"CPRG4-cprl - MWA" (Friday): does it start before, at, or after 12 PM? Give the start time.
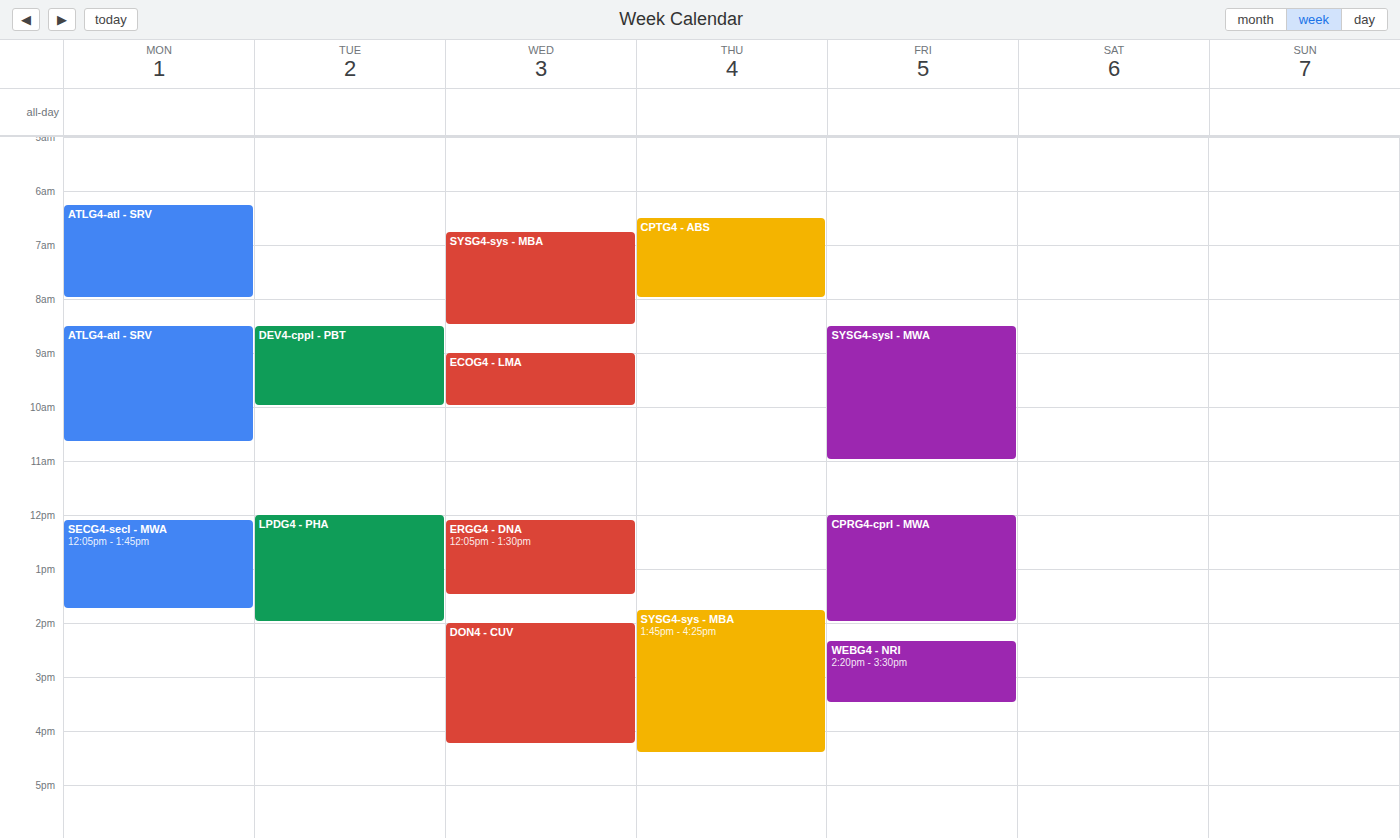
12:00 PM -- exactly at 12 PM, on the 12 PM line.